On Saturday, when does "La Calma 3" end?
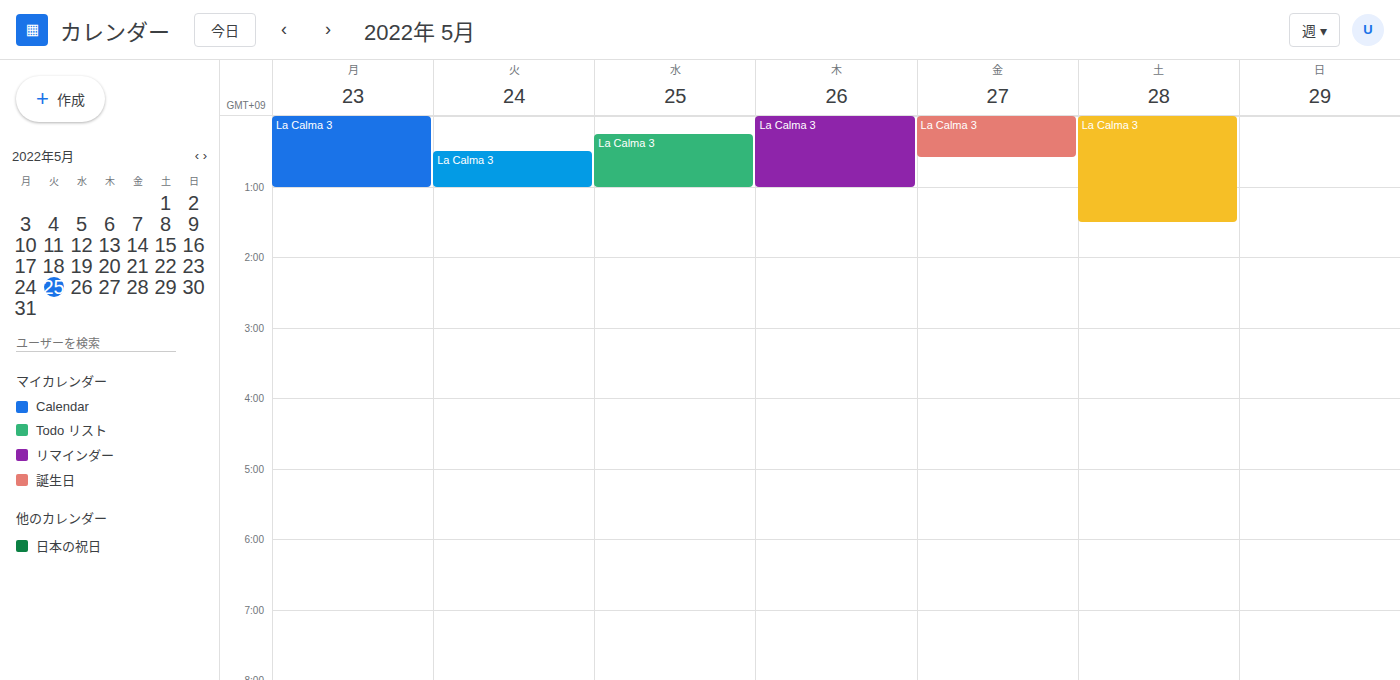
01:30